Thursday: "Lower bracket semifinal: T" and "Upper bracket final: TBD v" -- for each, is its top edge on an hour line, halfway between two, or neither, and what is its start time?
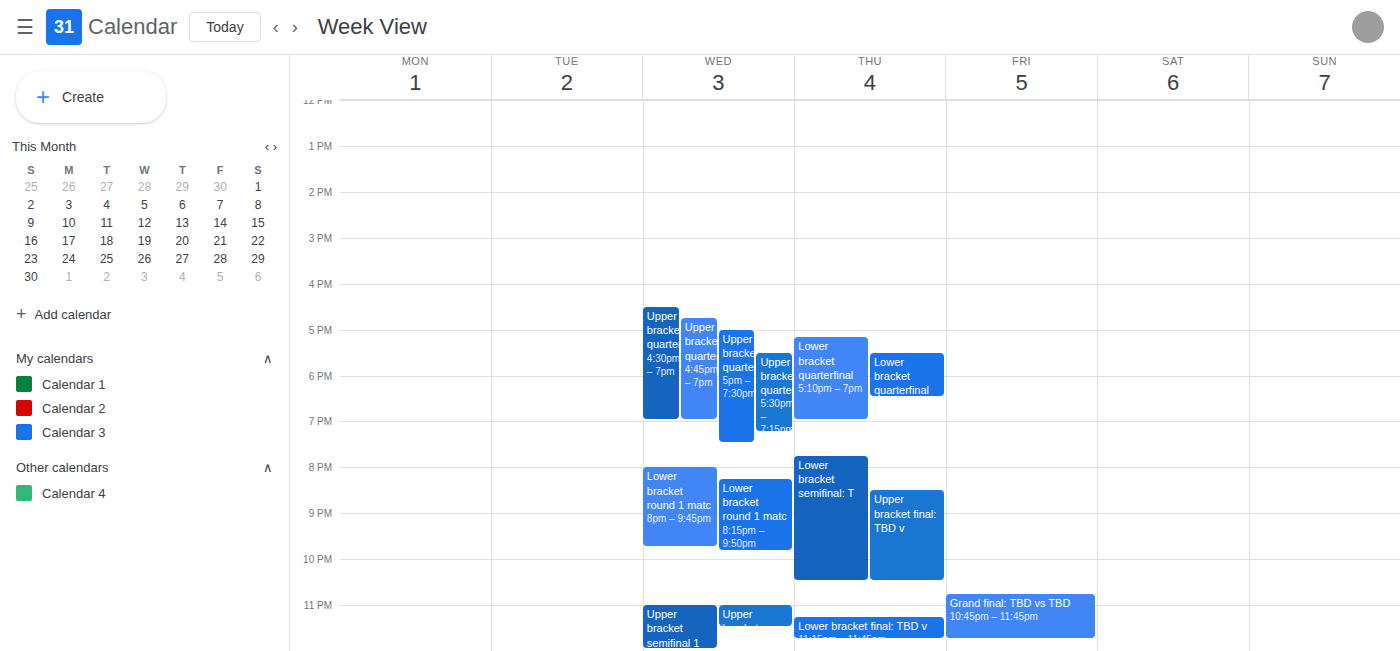
"Lower bracket semifinal: T": 19:45, neither: three quarters of the way from the 19:00 line to the 20:00 line. "Upper bracket final: TBD v": 20:30, halfway between the 20:00 and 21:00 lines.